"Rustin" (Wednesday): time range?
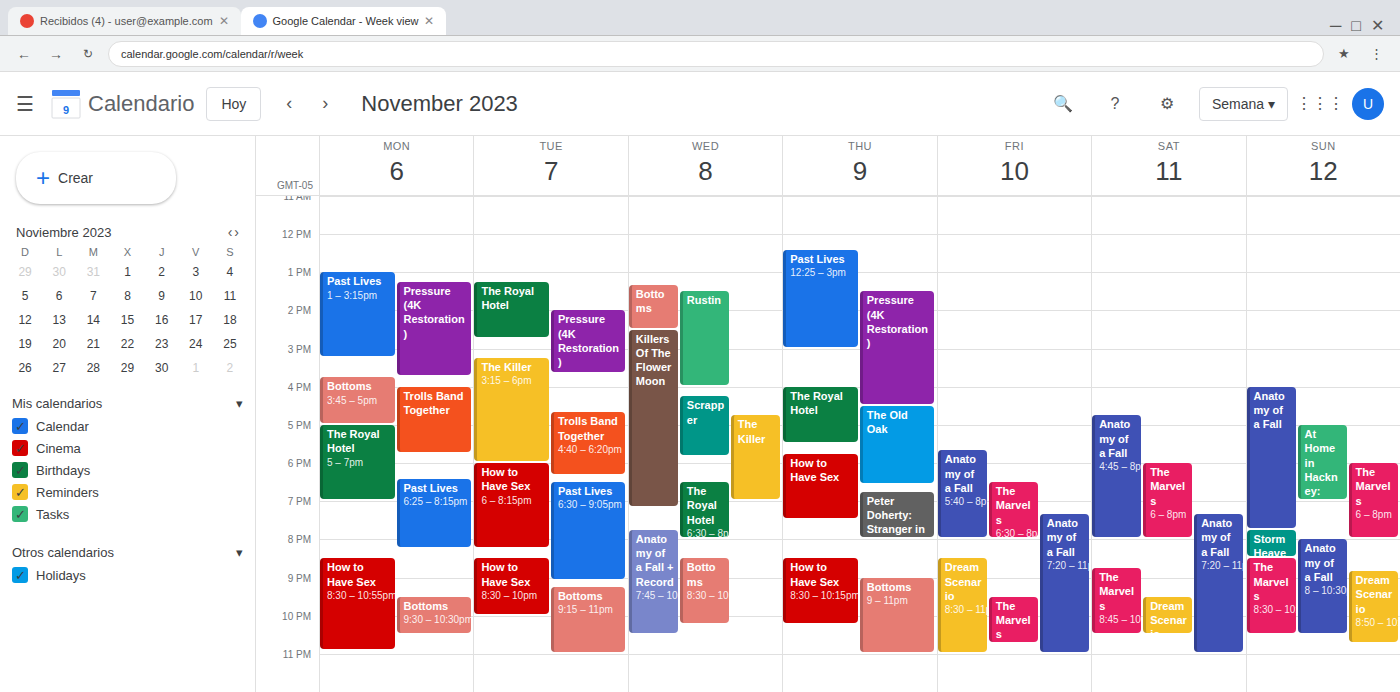
1:30 PM to 4:00 PM